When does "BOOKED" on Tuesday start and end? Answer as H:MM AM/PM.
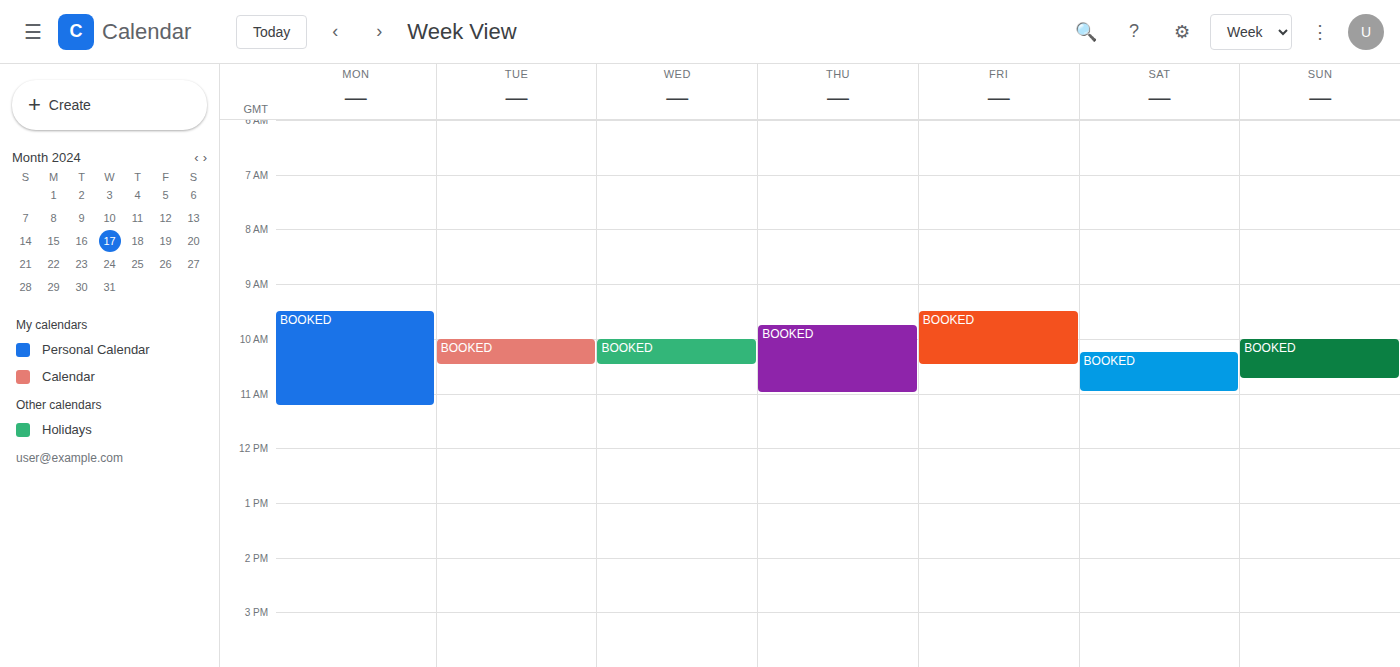
10:00 AM to 10:30 AM